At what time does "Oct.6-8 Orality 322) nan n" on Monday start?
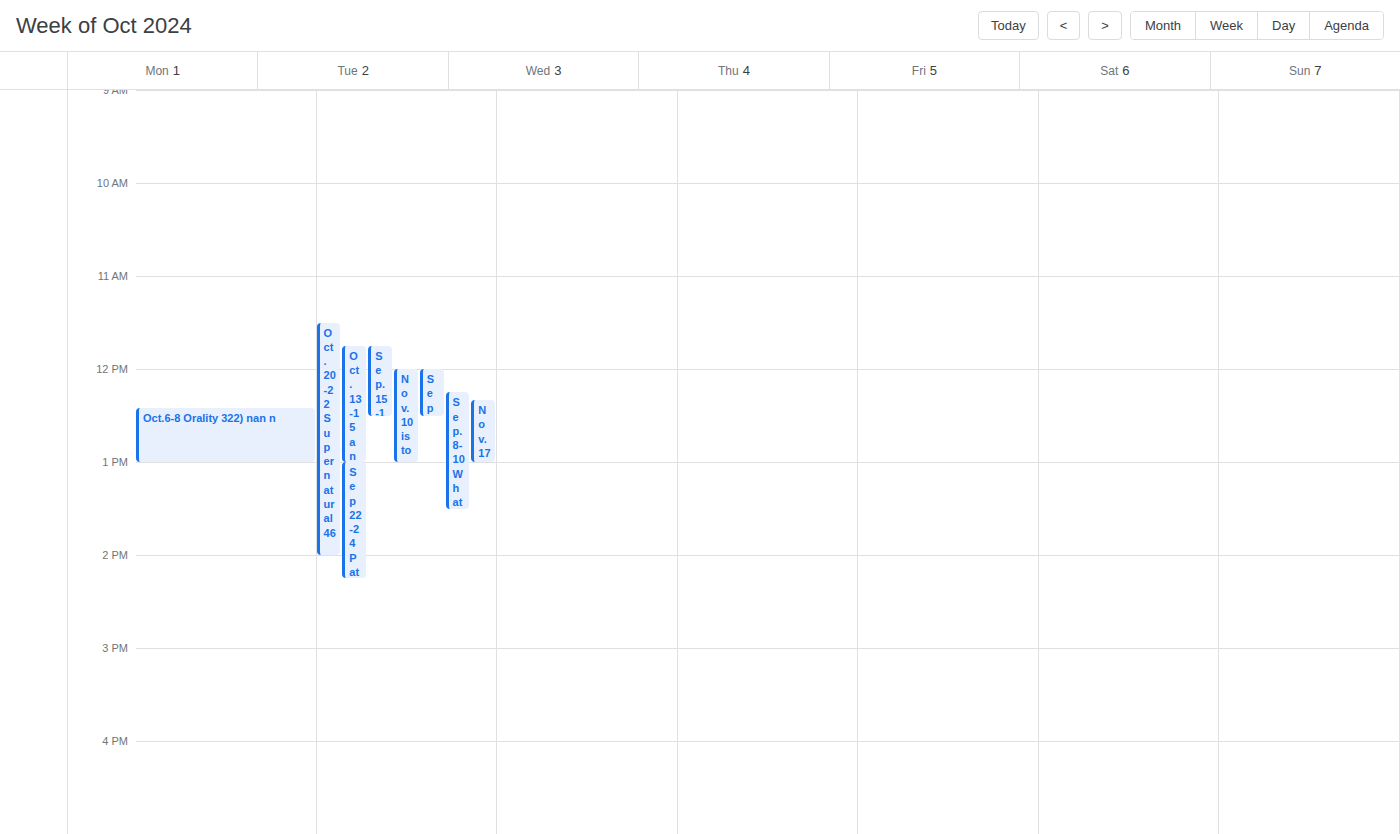
12:25